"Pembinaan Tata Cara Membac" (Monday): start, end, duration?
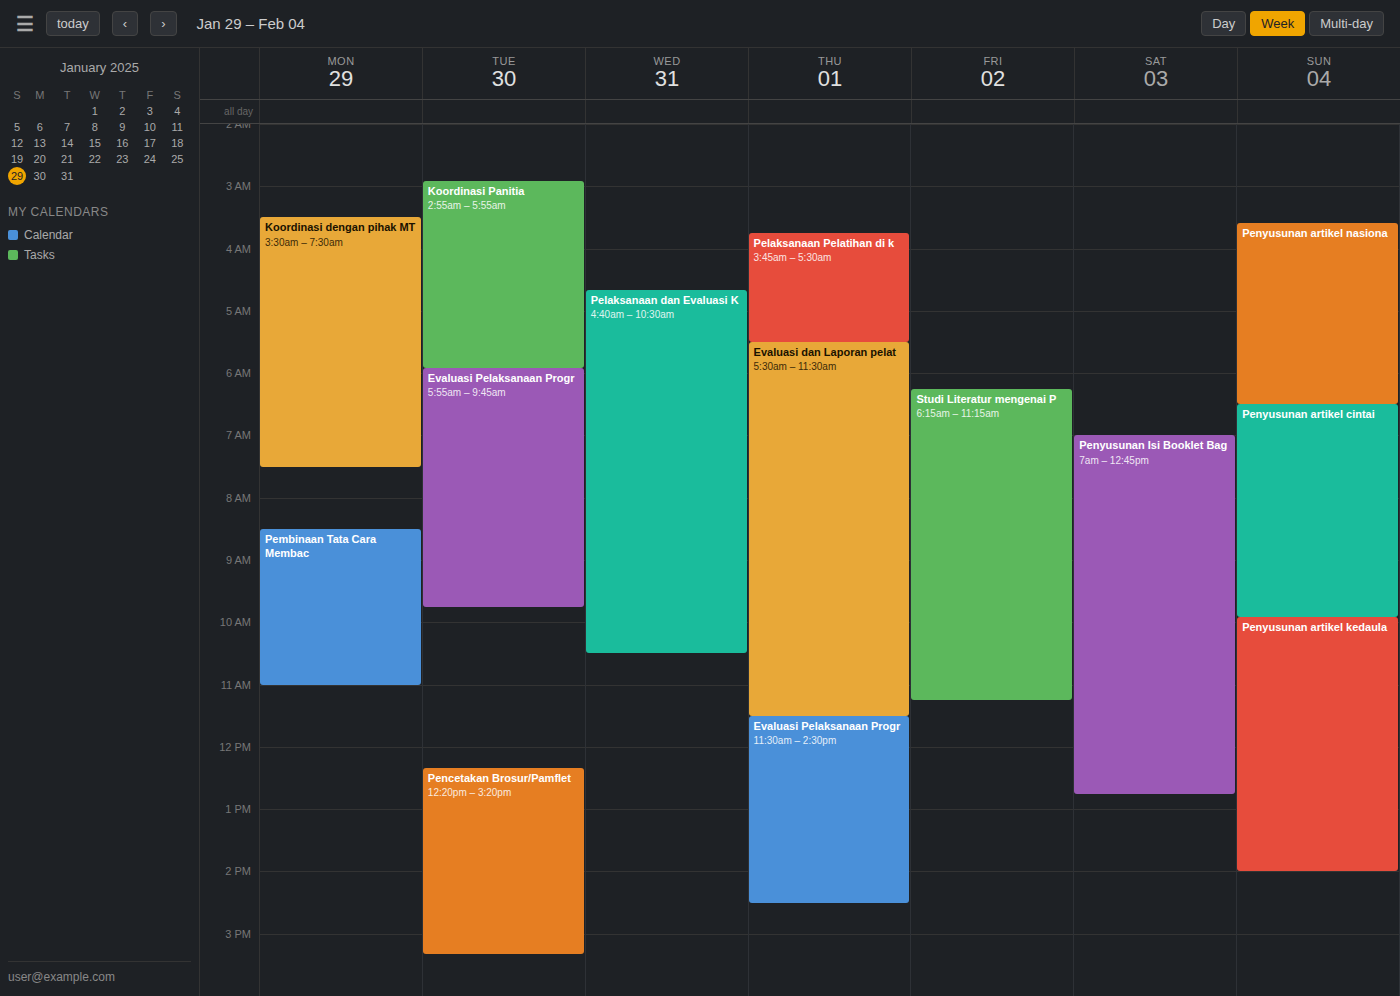
08:30 to 11:00, 2 hours 30 minutes